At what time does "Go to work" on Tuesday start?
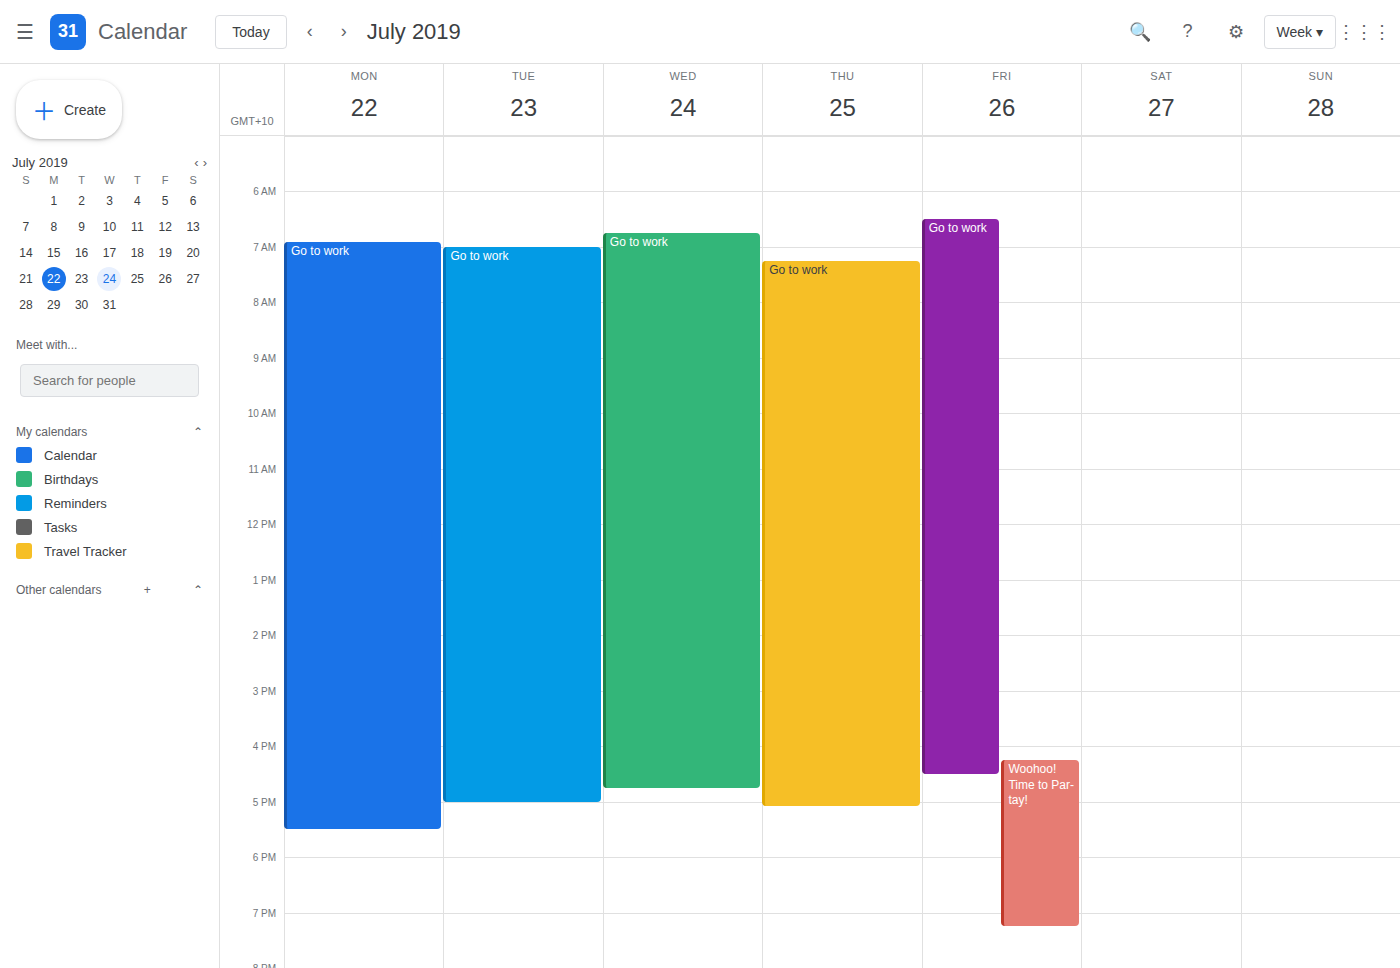
7:00 AM